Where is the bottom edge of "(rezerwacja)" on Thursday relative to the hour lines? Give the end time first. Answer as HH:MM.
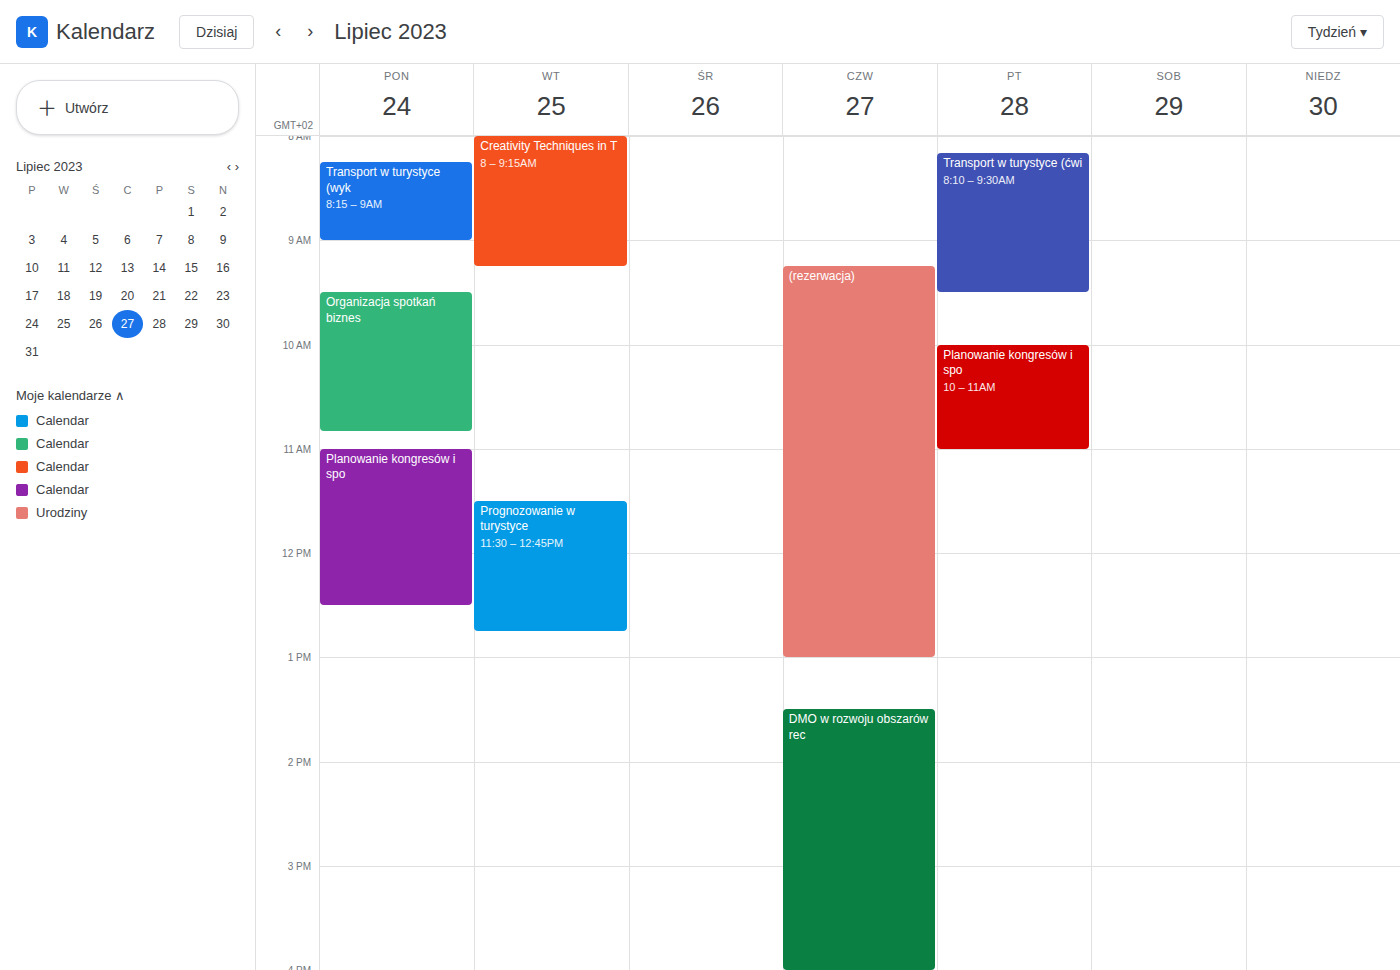
13:00 -- exactly on the 13:00 line.